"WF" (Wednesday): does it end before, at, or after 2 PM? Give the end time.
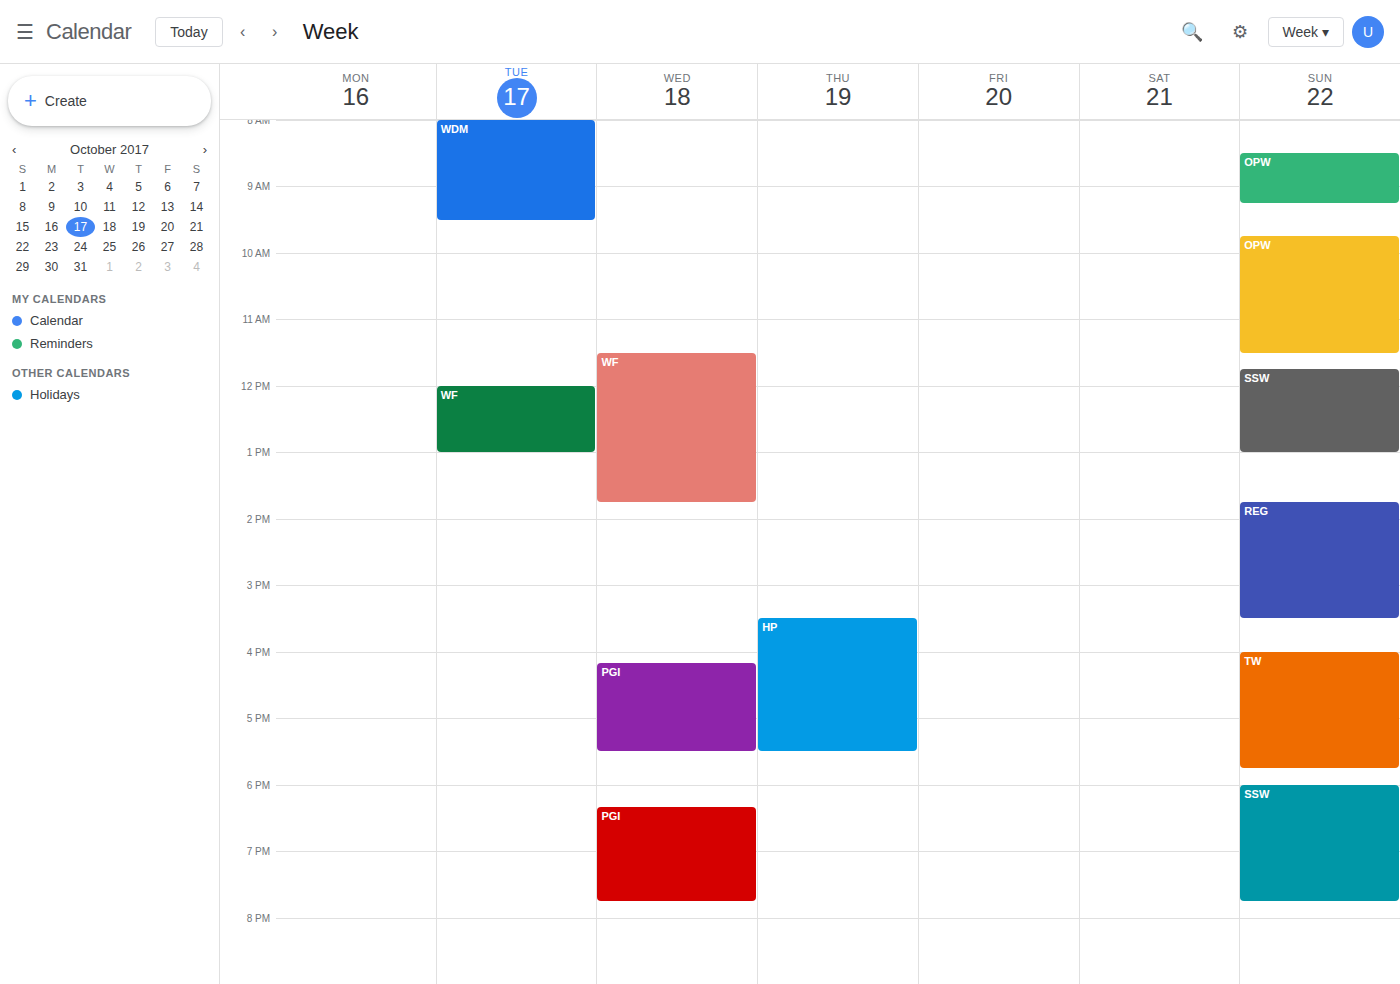
1:45 PM -- before 2 PM, 15 minutes above the 2 PM line.